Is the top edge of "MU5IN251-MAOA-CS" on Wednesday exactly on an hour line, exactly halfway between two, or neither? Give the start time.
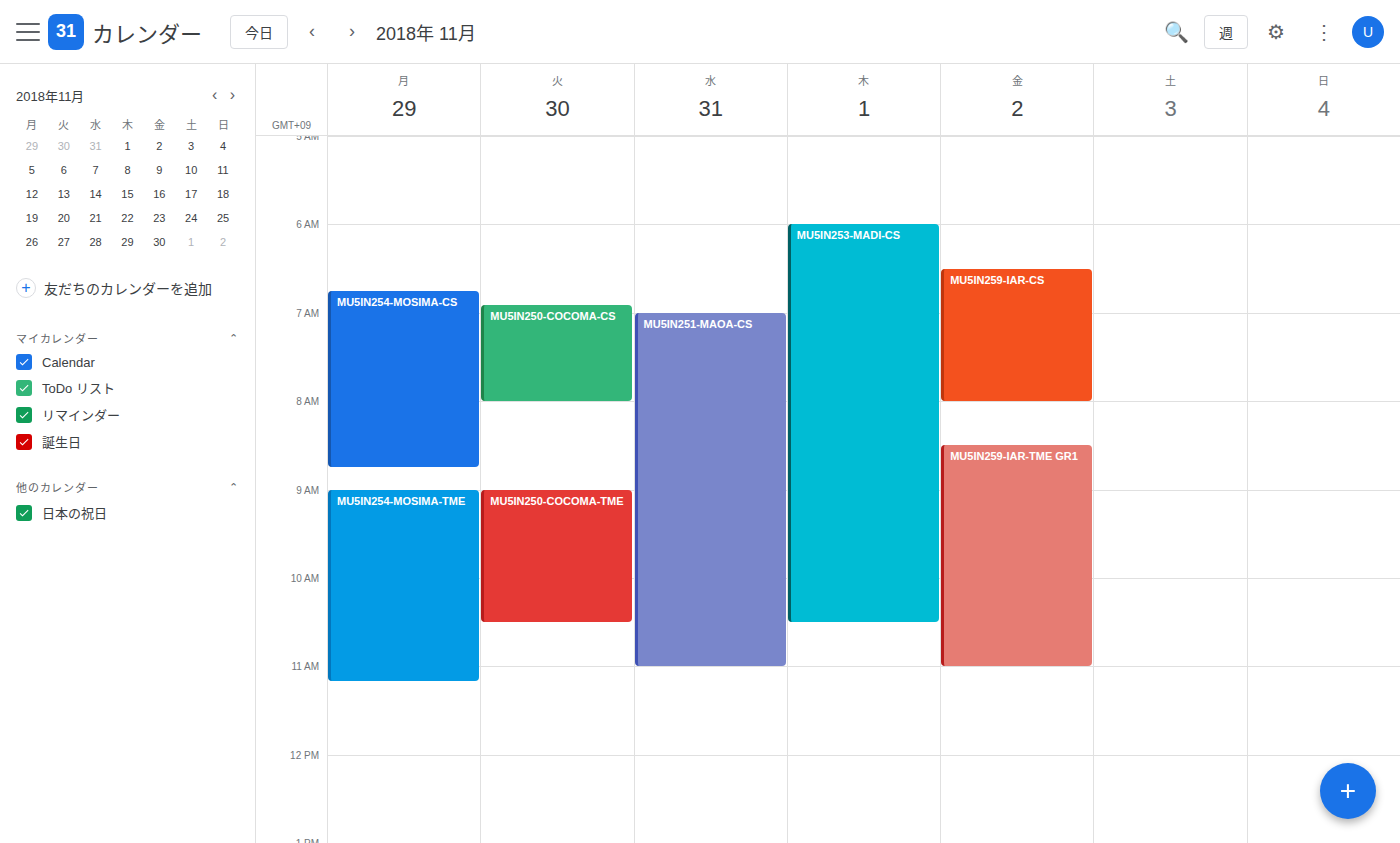
7:00 AM -- exactly on the 7 AM line.